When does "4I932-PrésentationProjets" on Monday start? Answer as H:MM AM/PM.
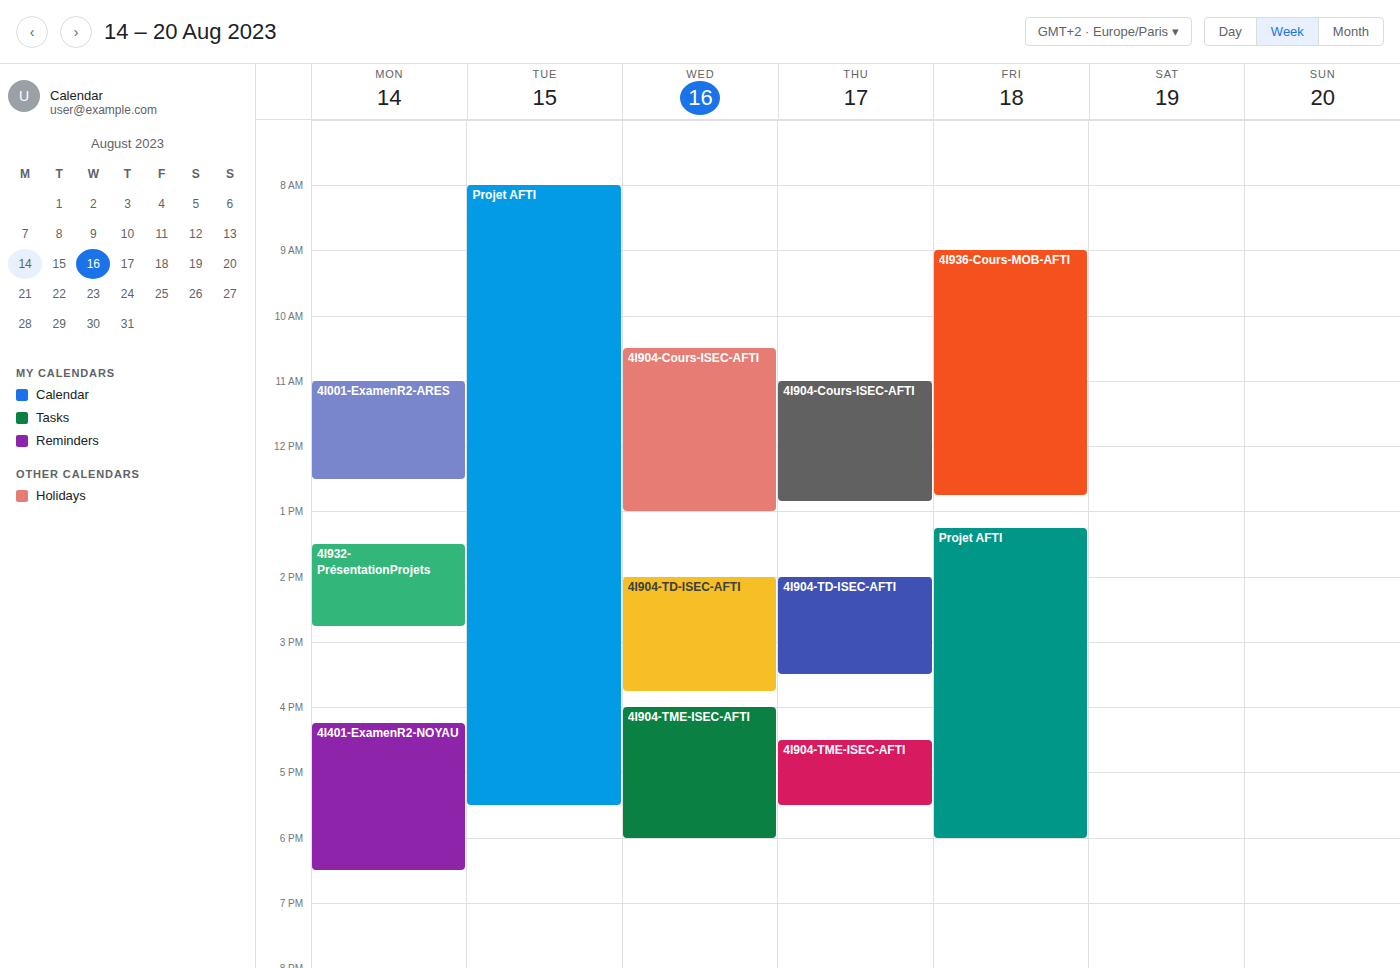
1:30 PM